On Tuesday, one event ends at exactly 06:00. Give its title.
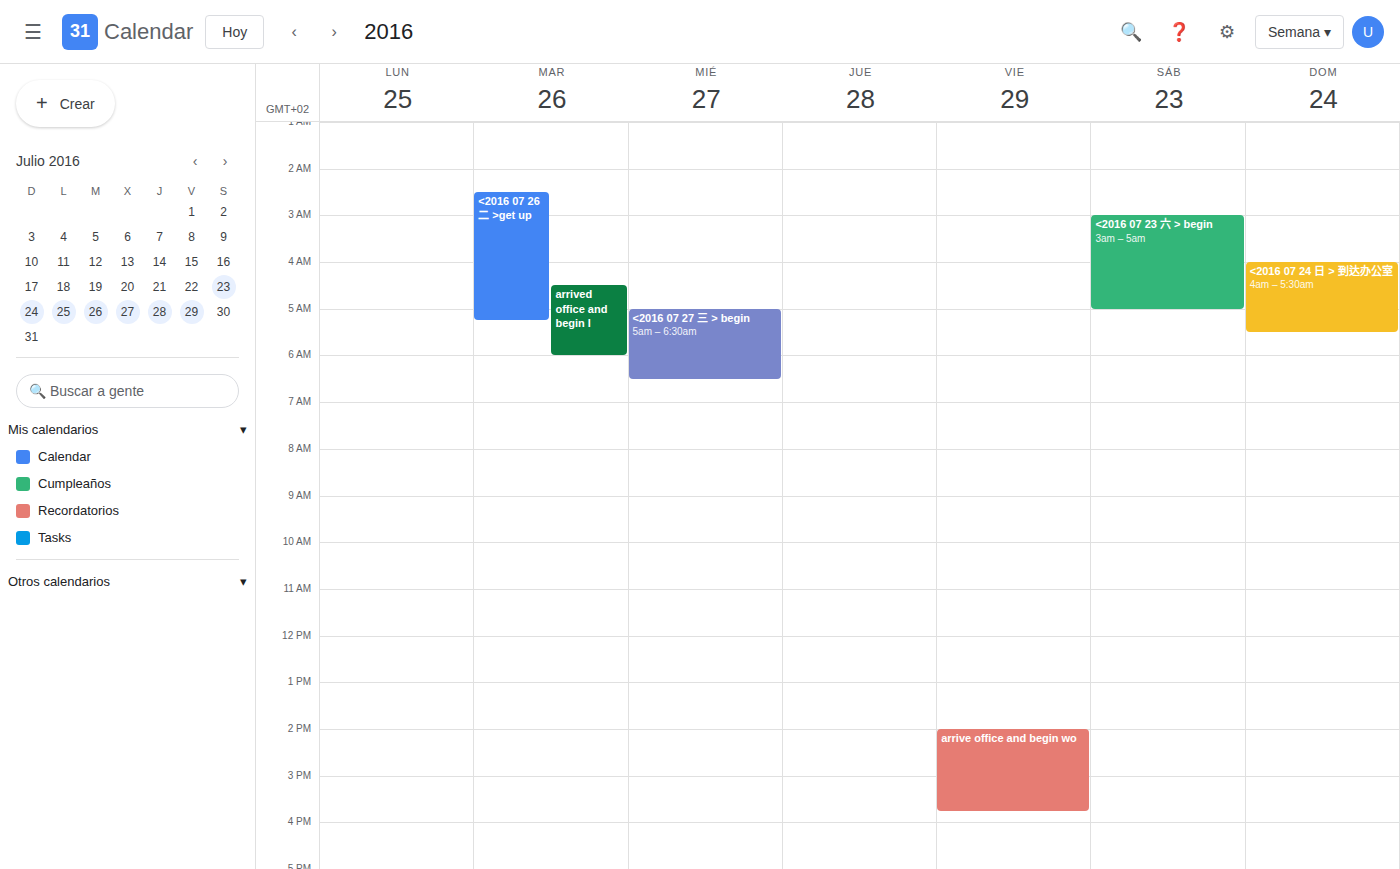
"arrived office and begin l"